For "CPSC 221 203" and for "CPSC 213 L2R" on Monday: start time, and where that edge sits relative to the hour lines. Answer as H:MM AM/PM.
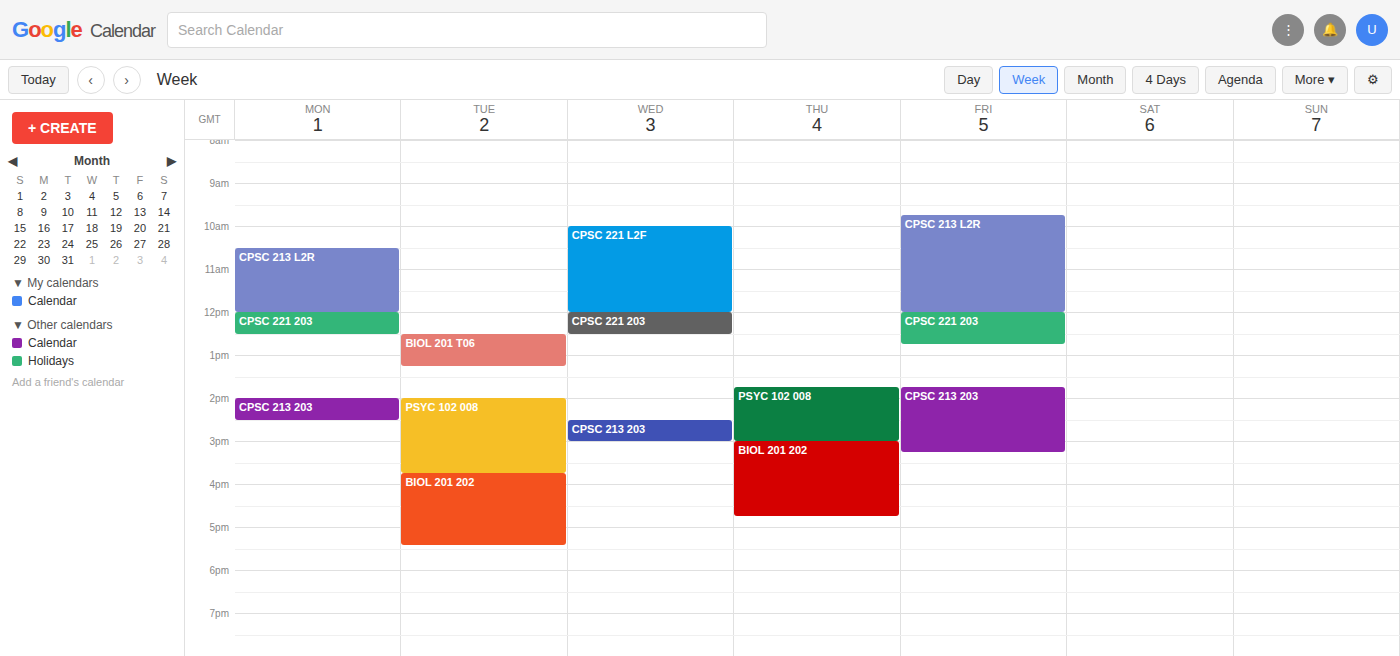
"CPSC 221 203": 12:00 PM, exactly on the 12 PM line. "CPSC 213 L2R": 10:30 AM, halfway between the 10 AM and 11 AM lines.